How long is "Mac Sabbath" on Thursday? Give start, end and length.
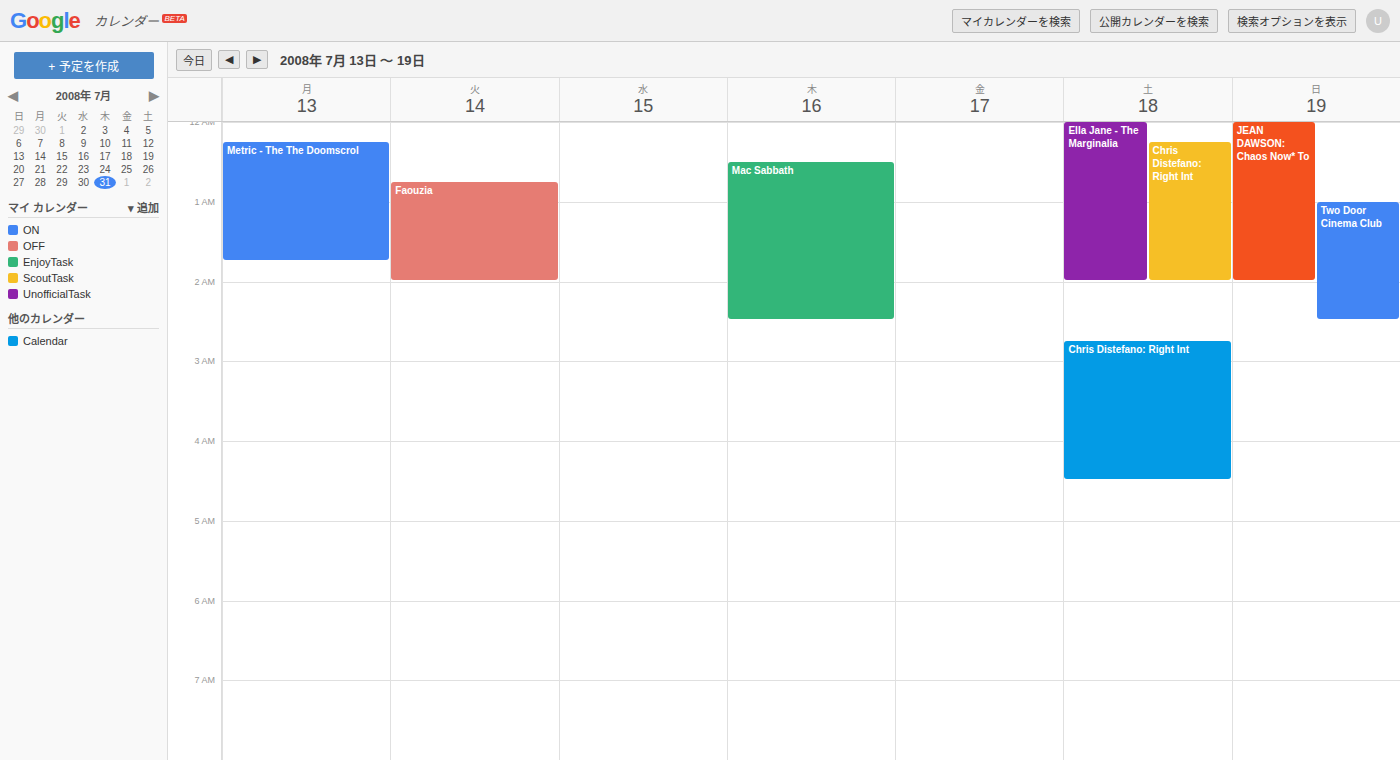
12:30 AM to 2:30 AM, 2 hours